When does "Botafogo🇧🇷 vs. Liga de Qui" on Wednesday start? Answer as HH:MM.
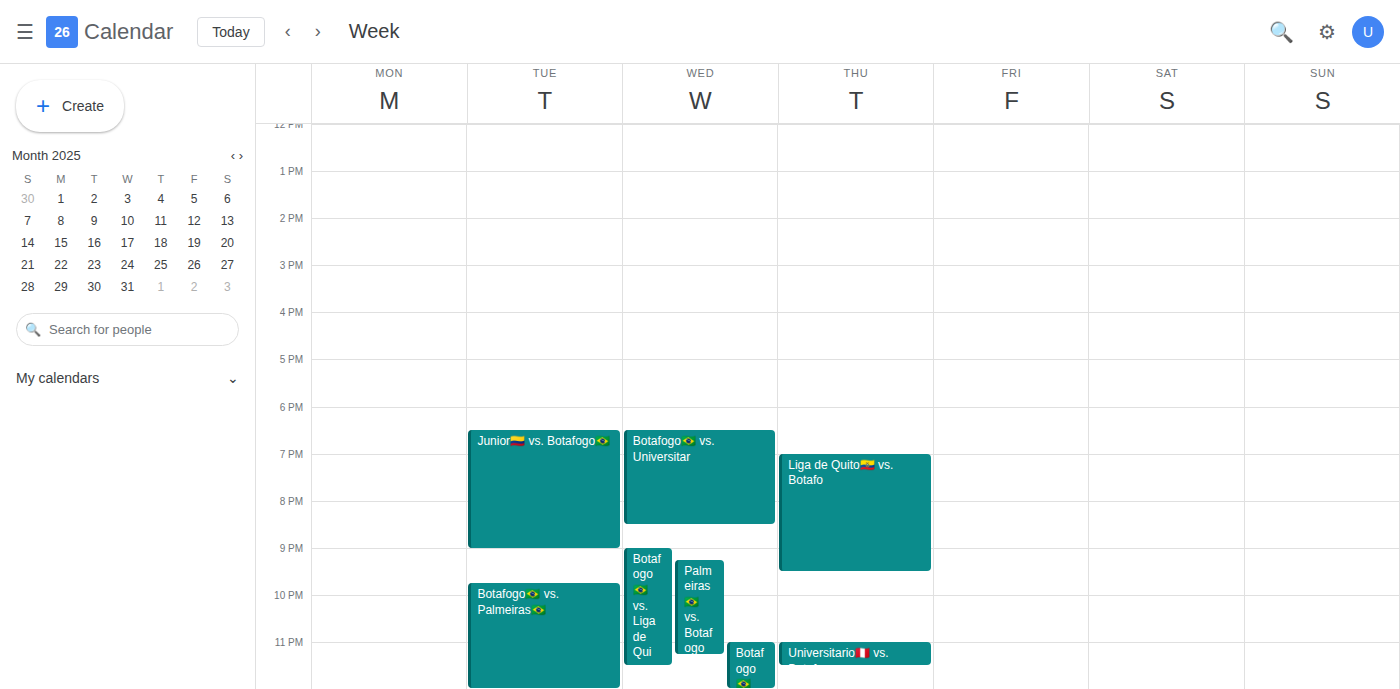
21:00